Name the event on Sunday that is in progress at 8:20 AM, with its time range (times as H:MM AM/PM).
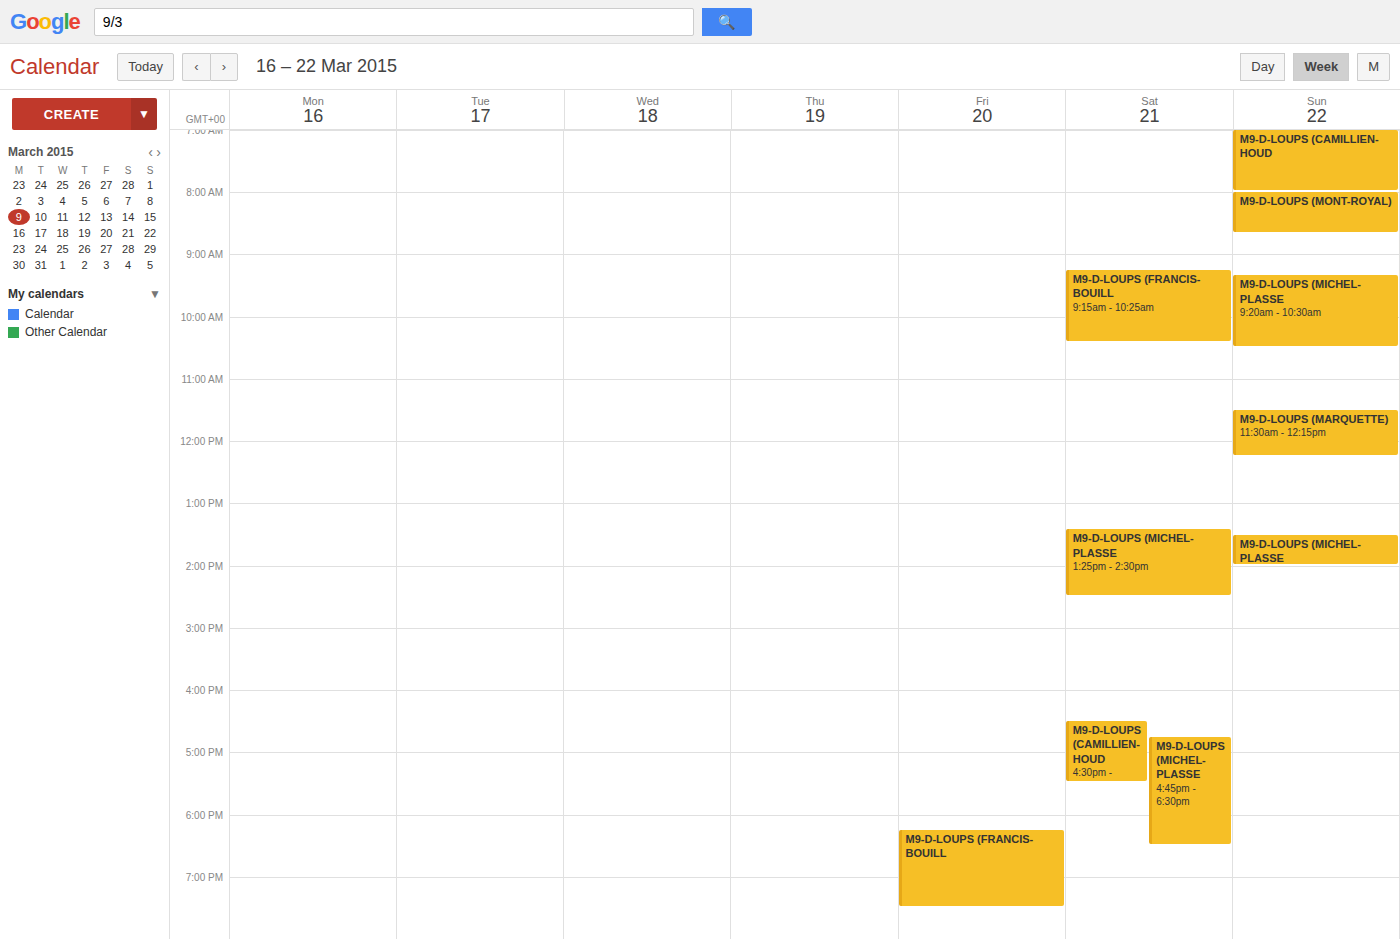
"M9-D-LOUPS (MONT-ROYAL)", 8:00 AM to 8:40 AM